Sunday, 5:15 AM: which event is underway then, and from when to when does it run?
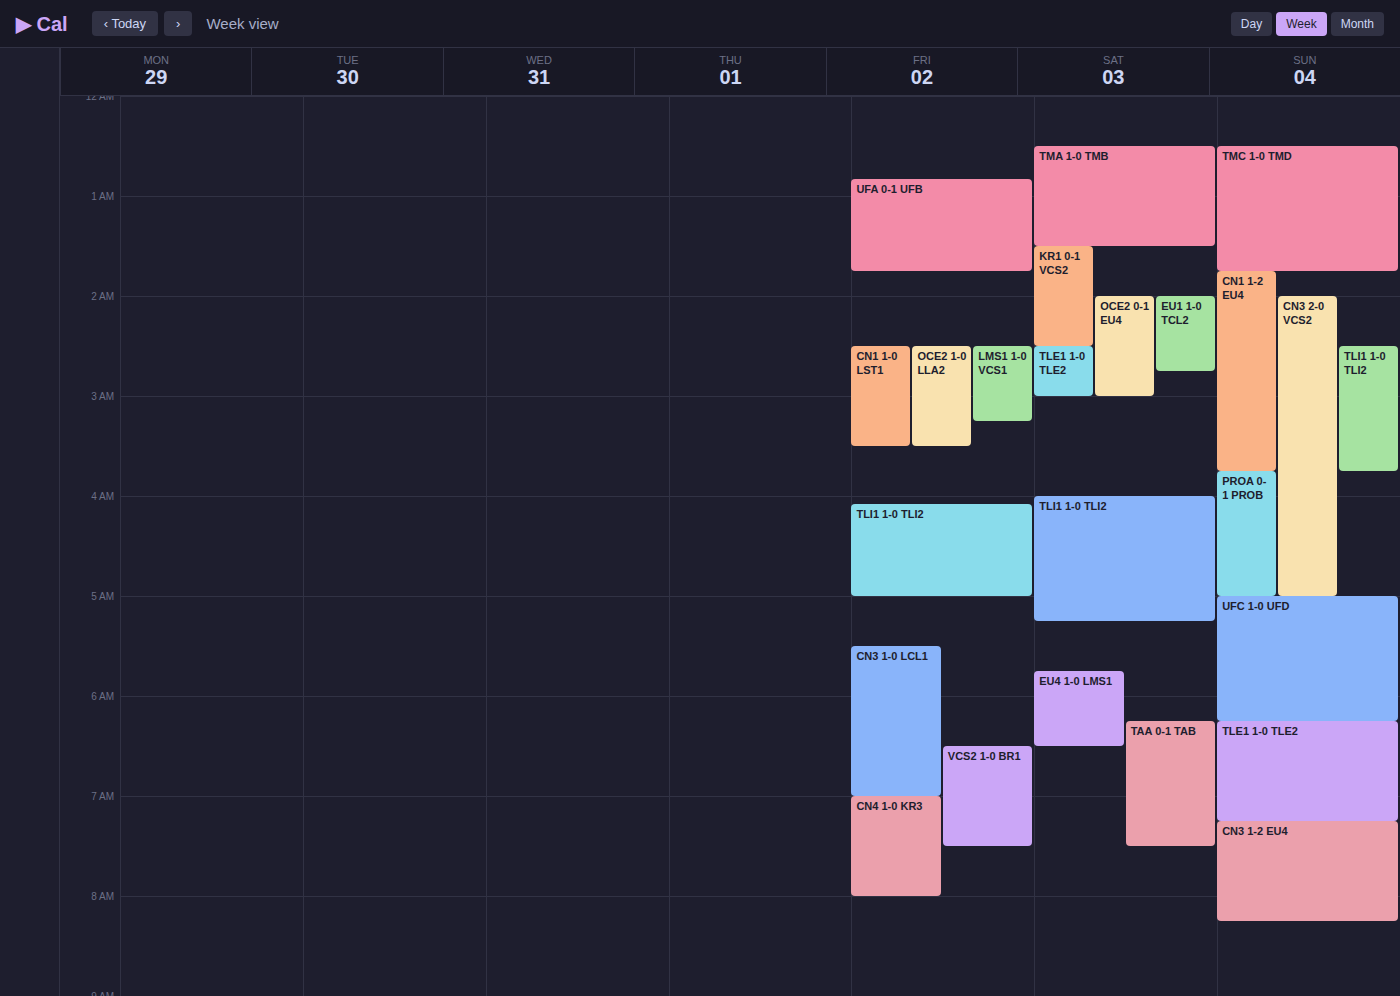
"UFC 1-0 UFD", 5:00 AM to 6:15 AM